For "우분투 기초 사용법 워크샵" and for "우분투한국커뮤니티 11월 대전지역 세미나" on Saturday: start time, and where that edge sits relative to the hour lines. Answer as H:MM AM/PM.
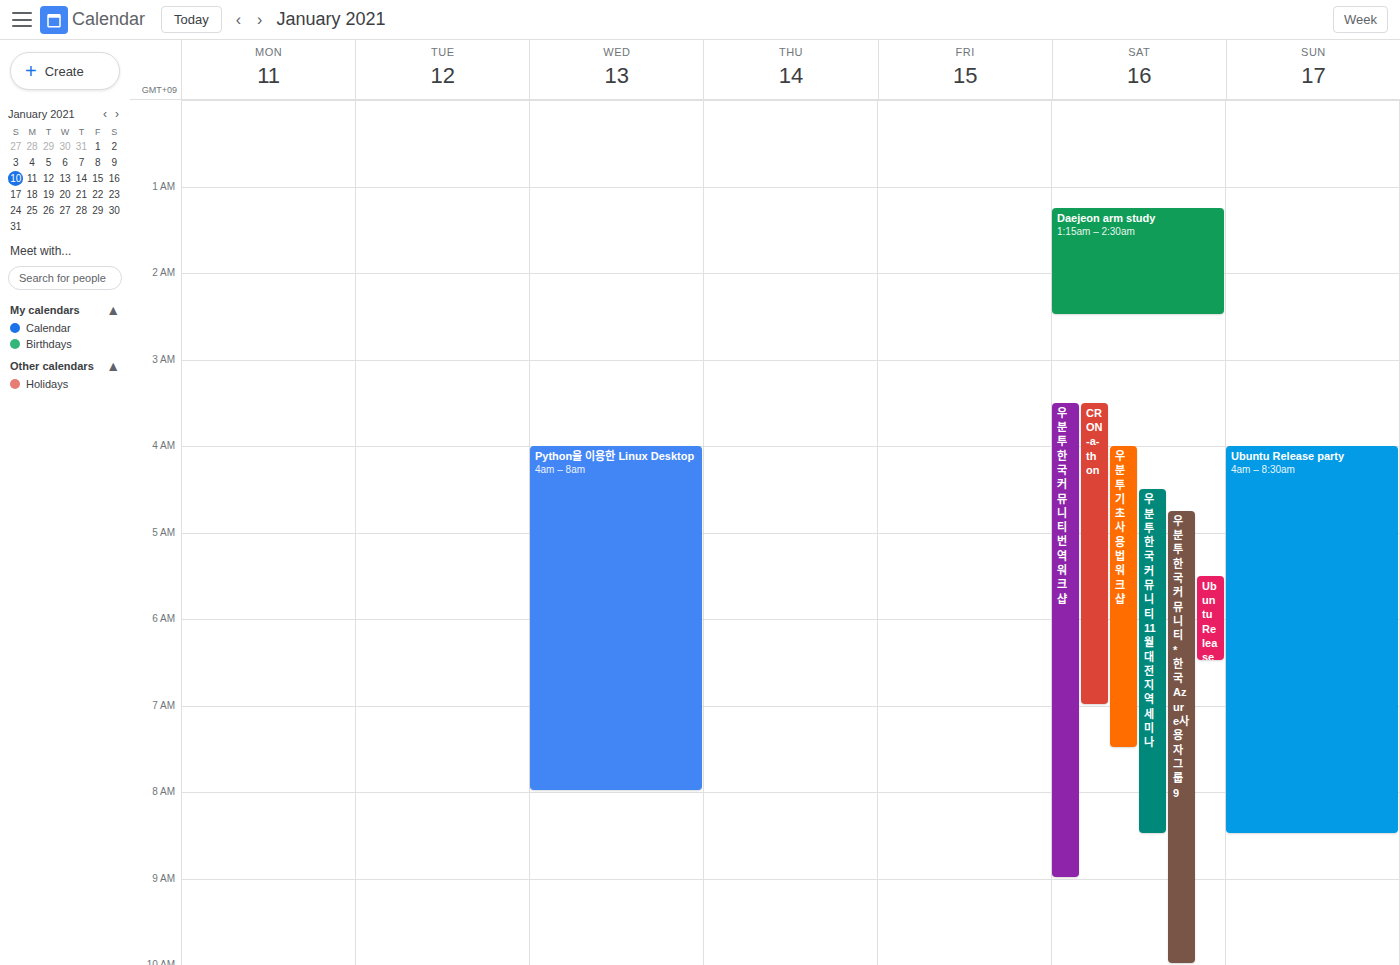
"우분투 기초 사용법 워크샵": 4:00 AM, exactly on the 4 AM line. "우분투한국커뮤니티 11월 대전지역 세미나": 4:30 AM, halfway between the 4 AM and 5 AM lines.